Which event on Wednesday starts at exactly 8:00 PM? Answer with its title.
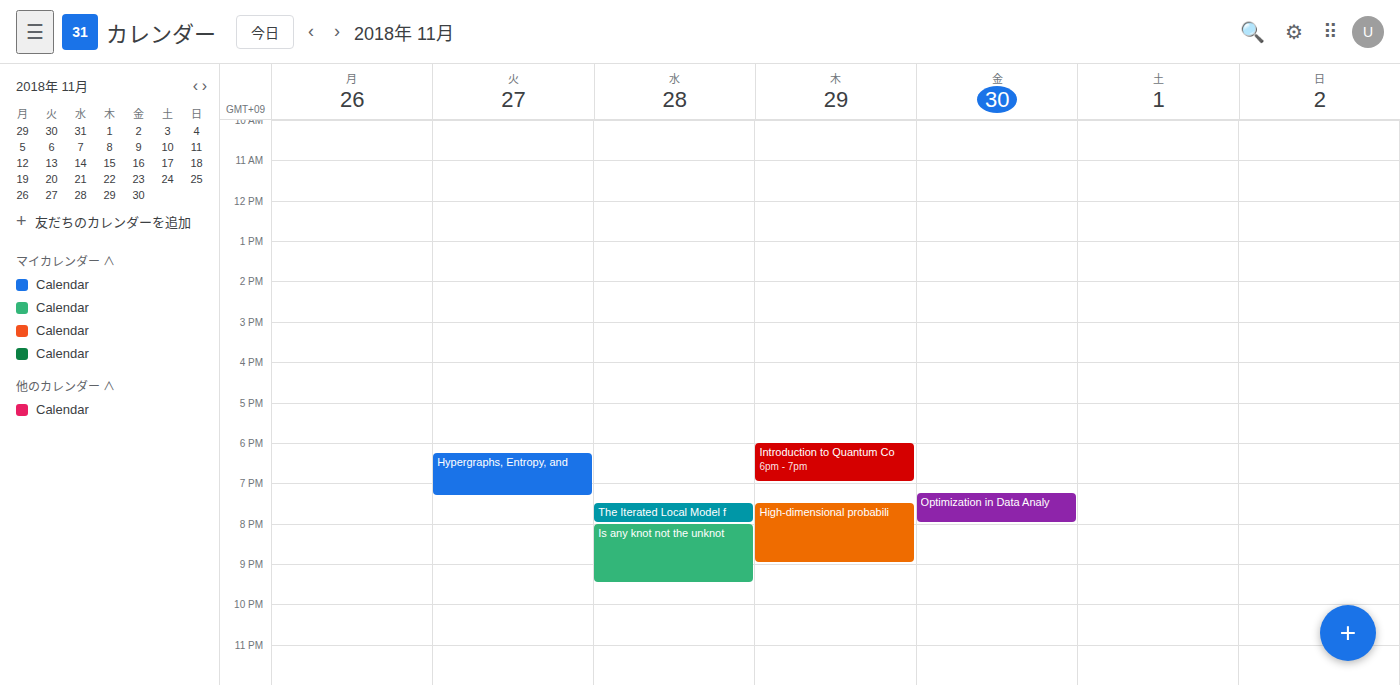
"Is any knot not the unknot"